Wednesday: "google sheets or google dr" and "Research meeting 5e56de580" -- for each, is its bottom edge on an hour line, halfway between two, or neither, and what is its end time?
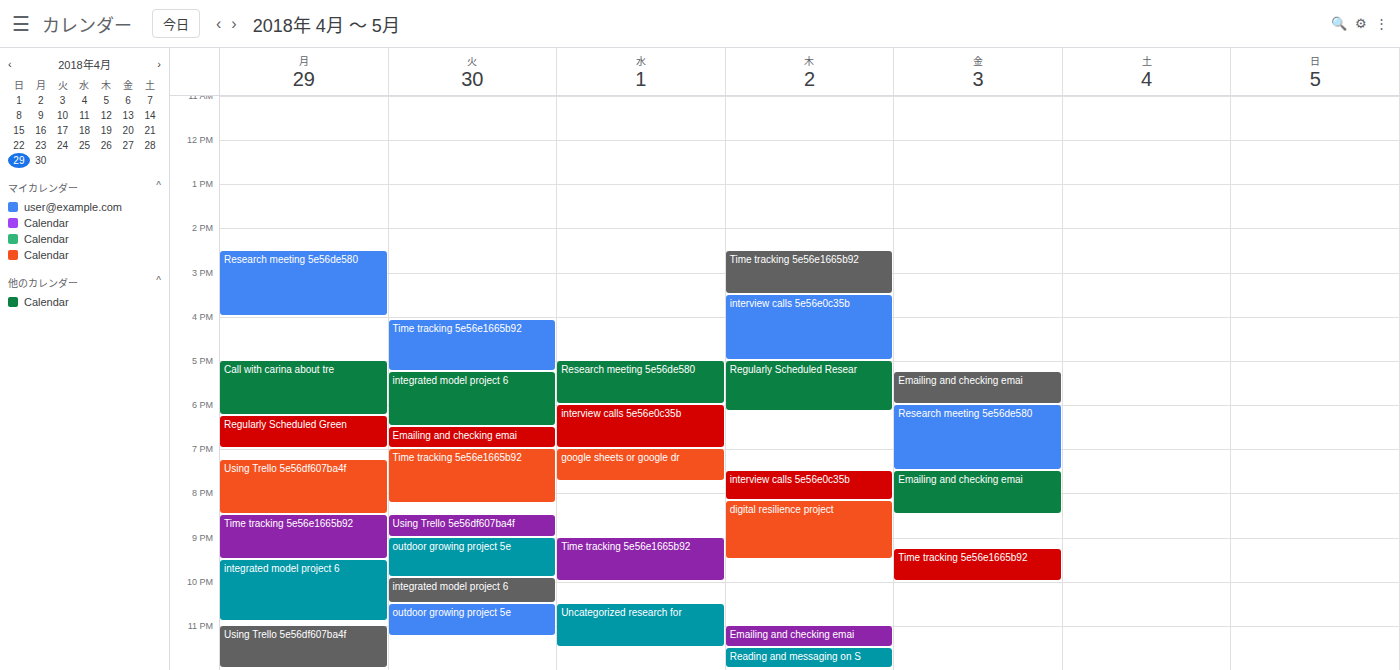
"google sheets or google dr": 7:45 PM, neither: three quarters of the way from the 7 PM line to the 8 PM line. "Research meeting 5e56de580": 6:00 PM, exactly on the 6 PM line.